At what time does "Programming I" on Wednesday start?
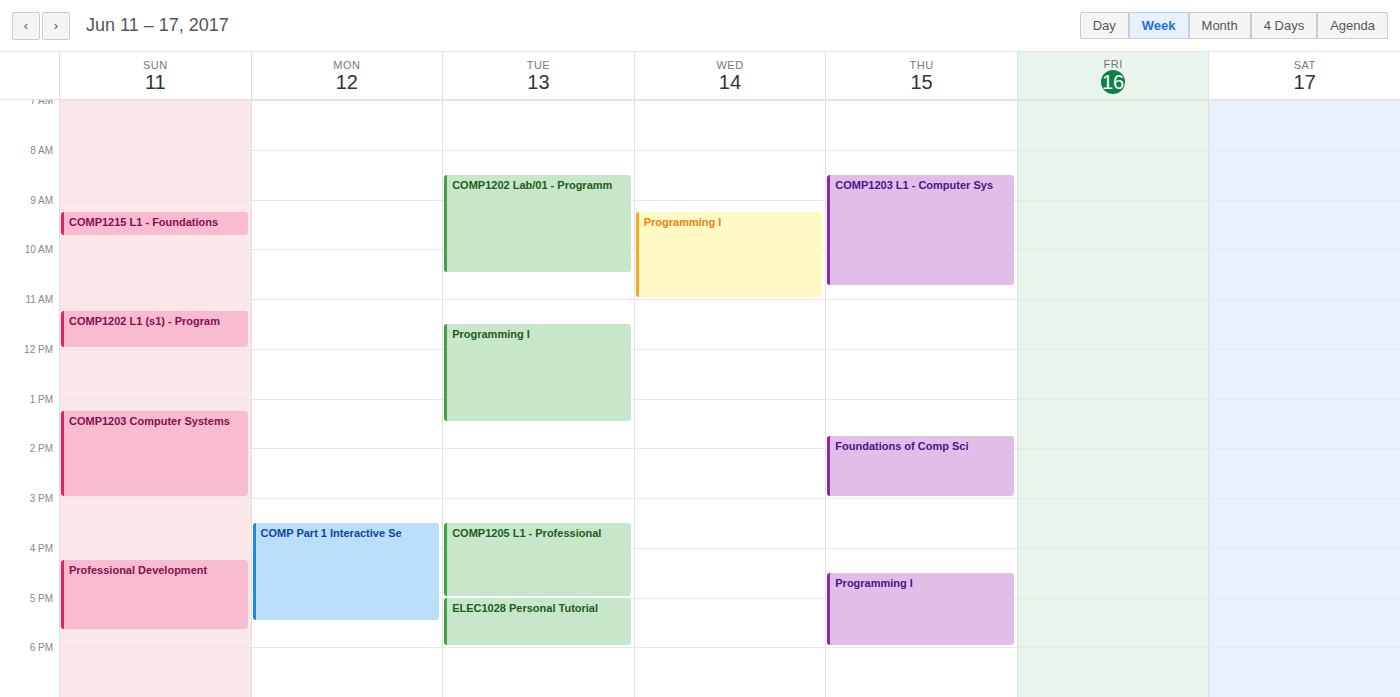
9:15 AM